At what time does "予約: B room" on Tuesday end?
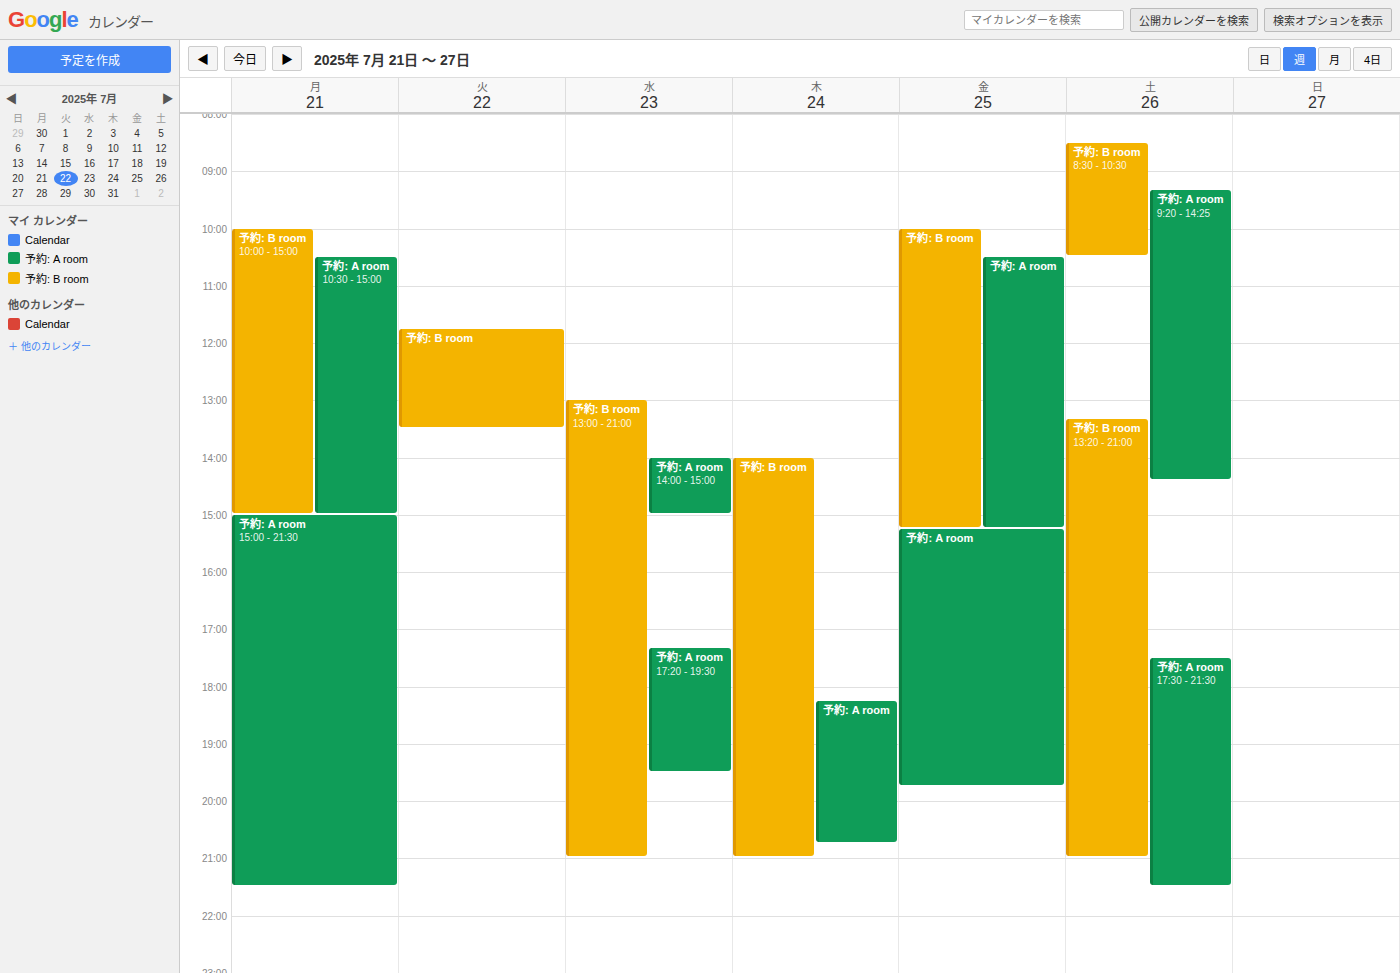
1:30 PM